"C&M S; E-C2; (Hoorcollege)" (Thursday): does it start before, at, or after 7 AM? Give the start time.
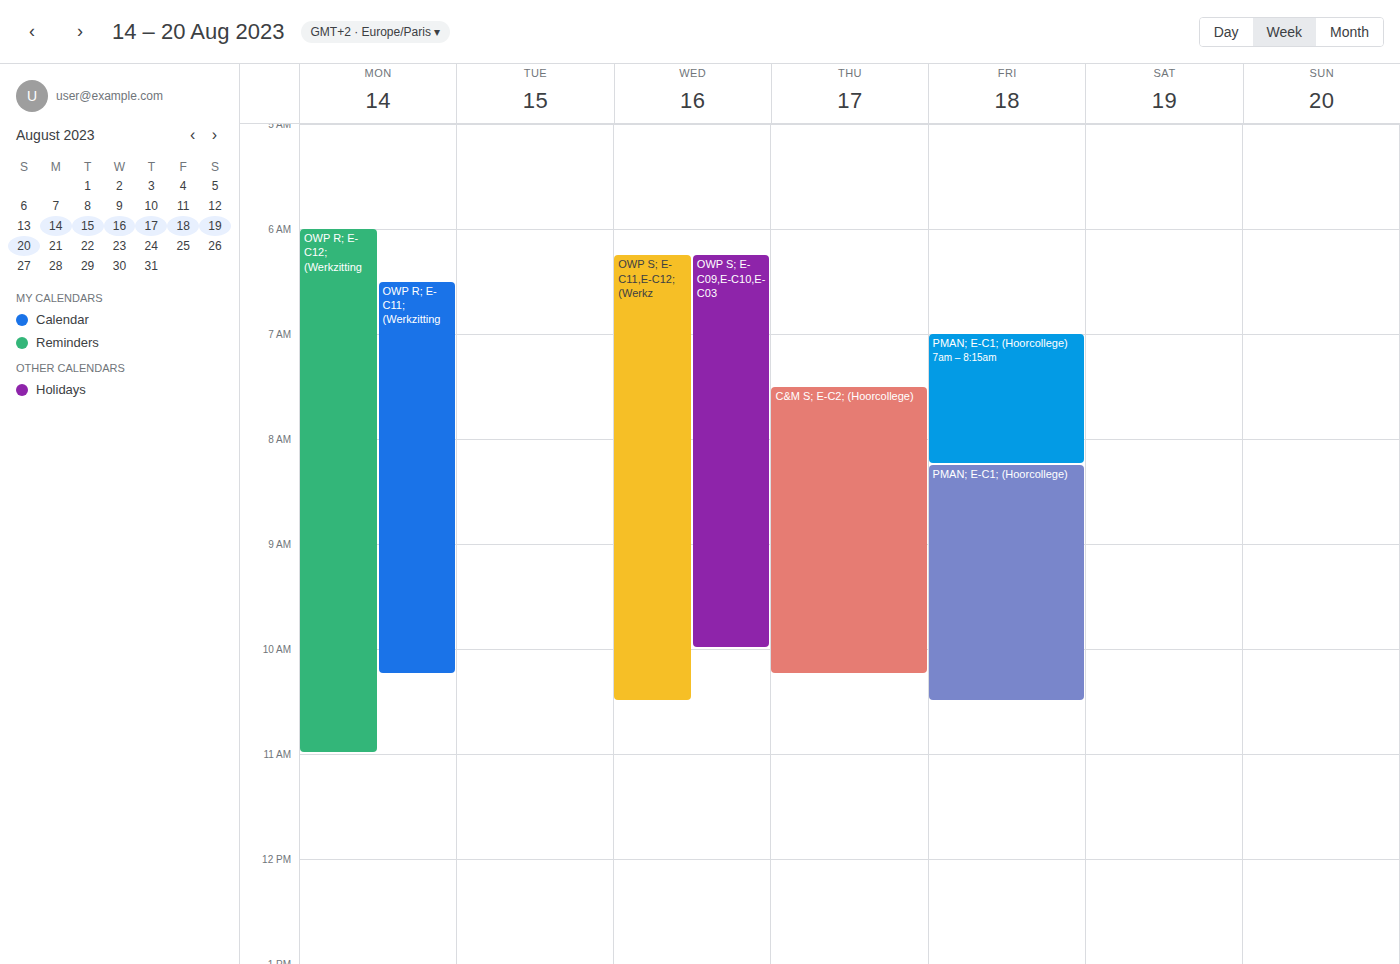
7:30 AM -- after 7 AM, 30 minutes below the 7 AM line.